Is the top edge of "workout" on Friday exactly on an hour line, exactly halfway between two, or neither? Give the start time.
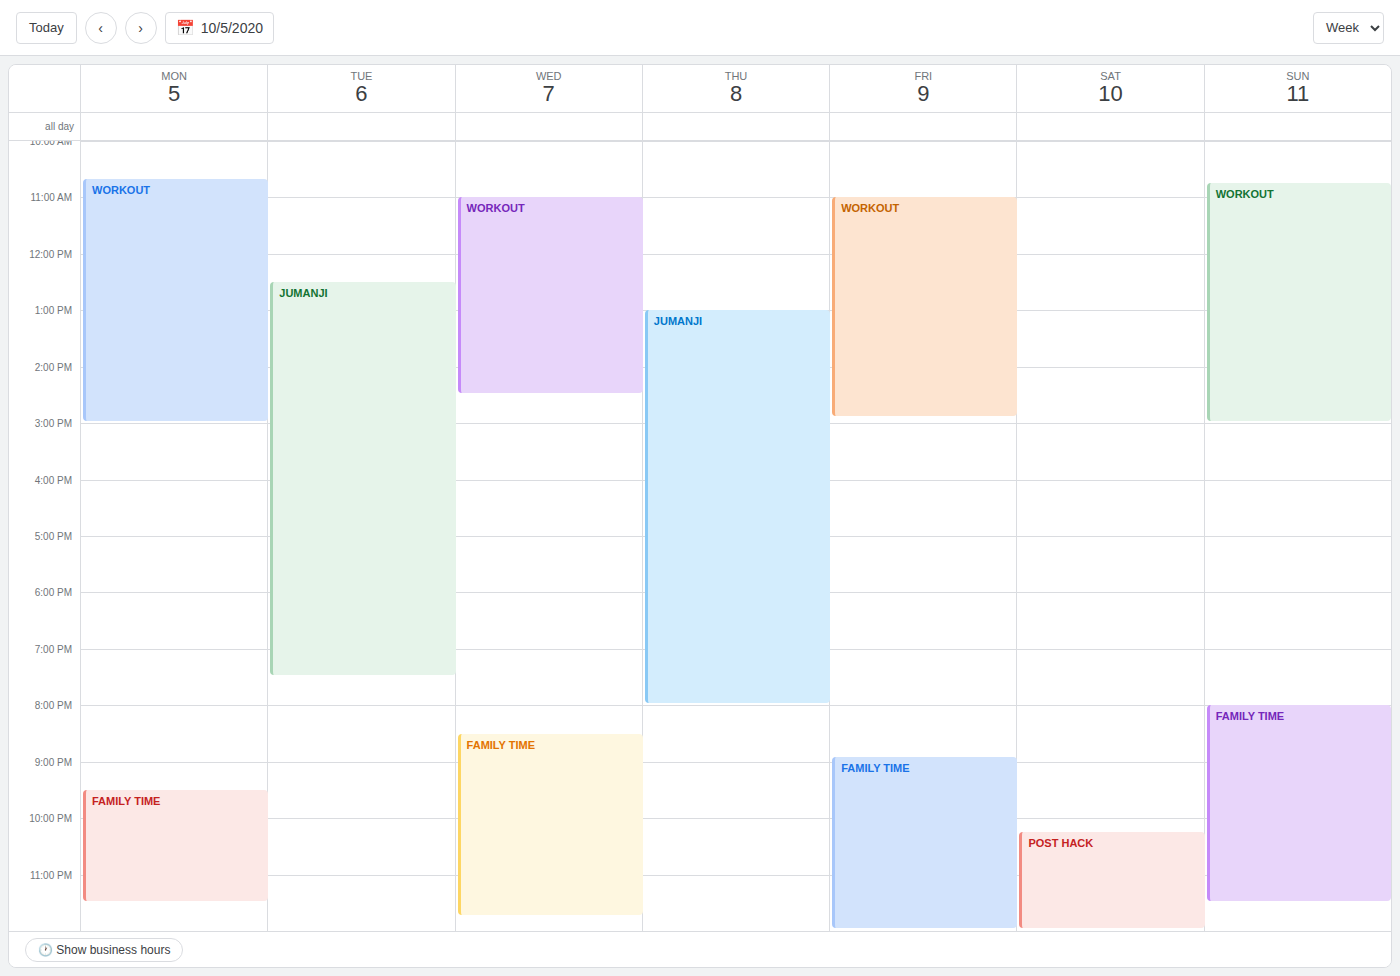
11:00 AM -- exactly on the 11 AM line.